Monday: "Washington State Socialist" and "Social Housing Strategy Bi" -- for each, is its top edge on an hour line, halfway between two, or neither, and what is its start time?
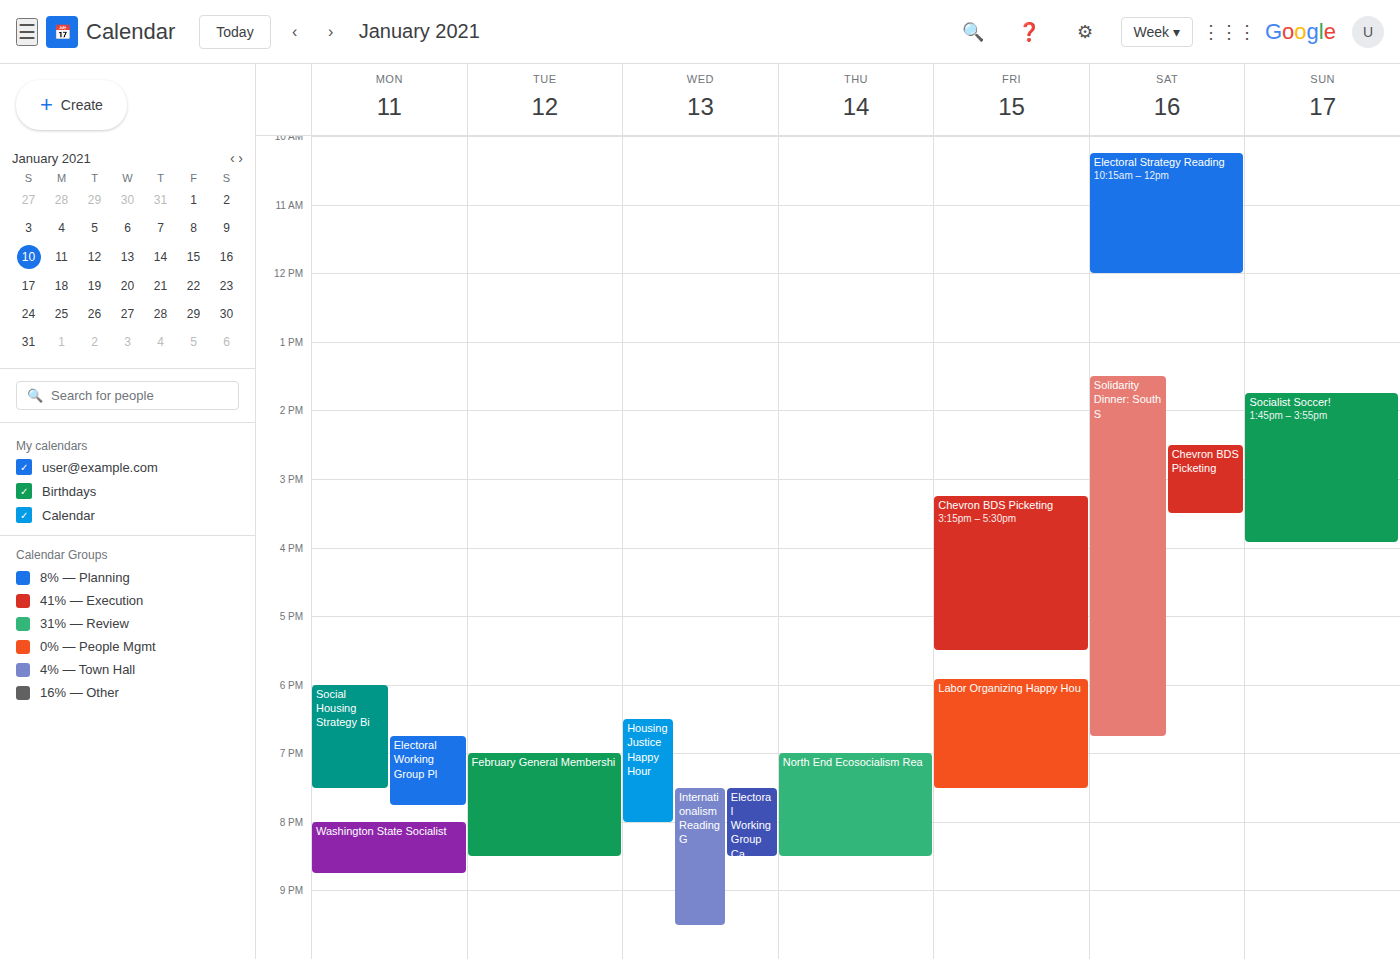
"Washington State Socialist": 8:00 PM, exactly on the 8 PM line. "Social Housing Strategy Bi": 6:00 PM, exactly on the 6 PM line.